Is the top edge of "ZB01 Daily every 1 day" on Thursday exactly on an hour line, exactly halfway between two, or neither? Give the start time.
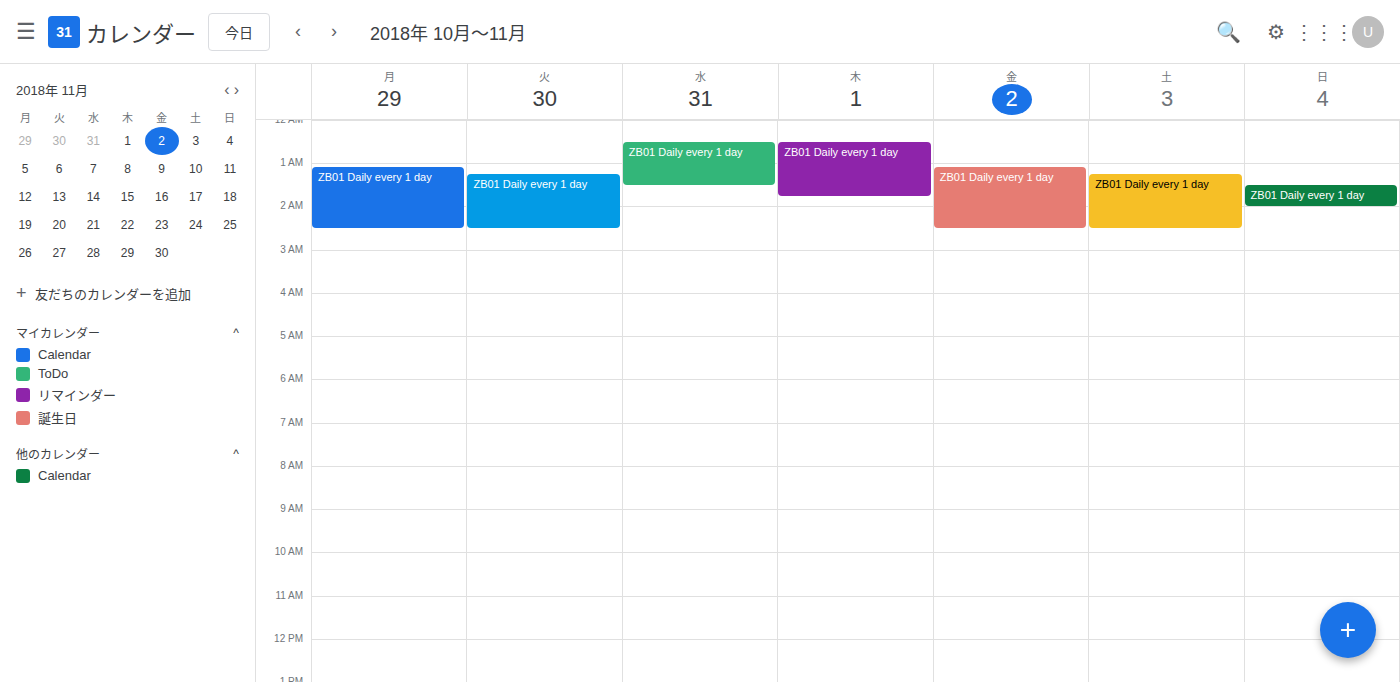
00:30 -- halfway between the 00:00 and 01:00 lines.